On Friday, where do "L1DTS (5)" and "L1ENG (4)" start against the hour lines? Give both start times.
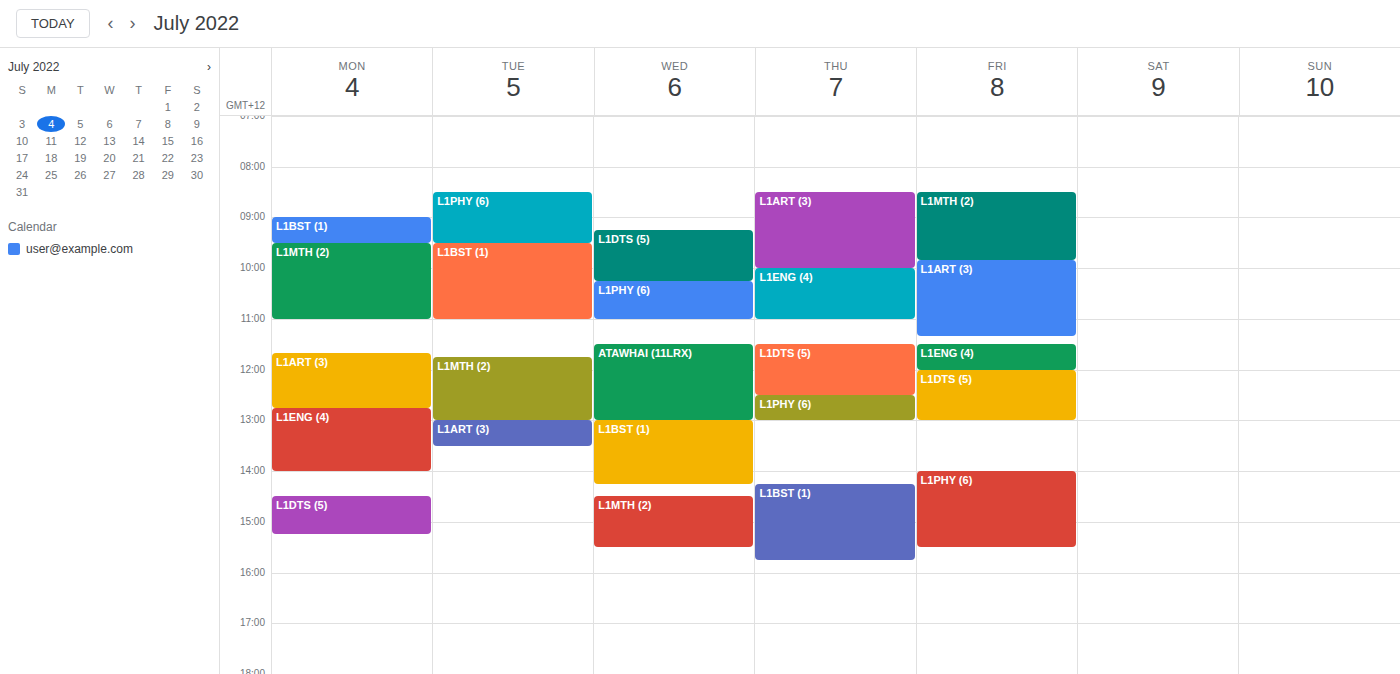
"L1DTS (5)": 12:00 PM, exactly on the 12 PM line. "L1ENG (4)": 11:30 AM, halfway between the 11 AM and 12 PM lines.